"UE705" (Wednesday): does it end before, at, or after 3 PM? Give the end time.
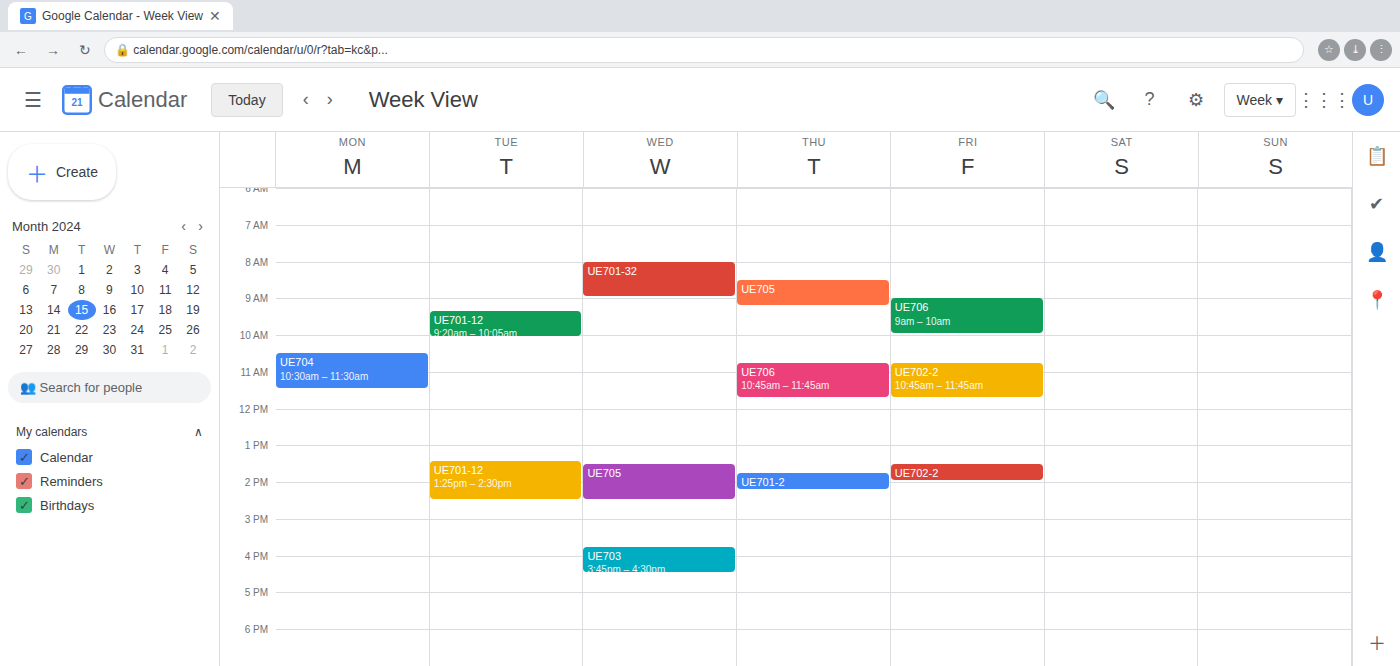
2:30 PM -- before 3 PM, 30 minutes above the 3 PM line.